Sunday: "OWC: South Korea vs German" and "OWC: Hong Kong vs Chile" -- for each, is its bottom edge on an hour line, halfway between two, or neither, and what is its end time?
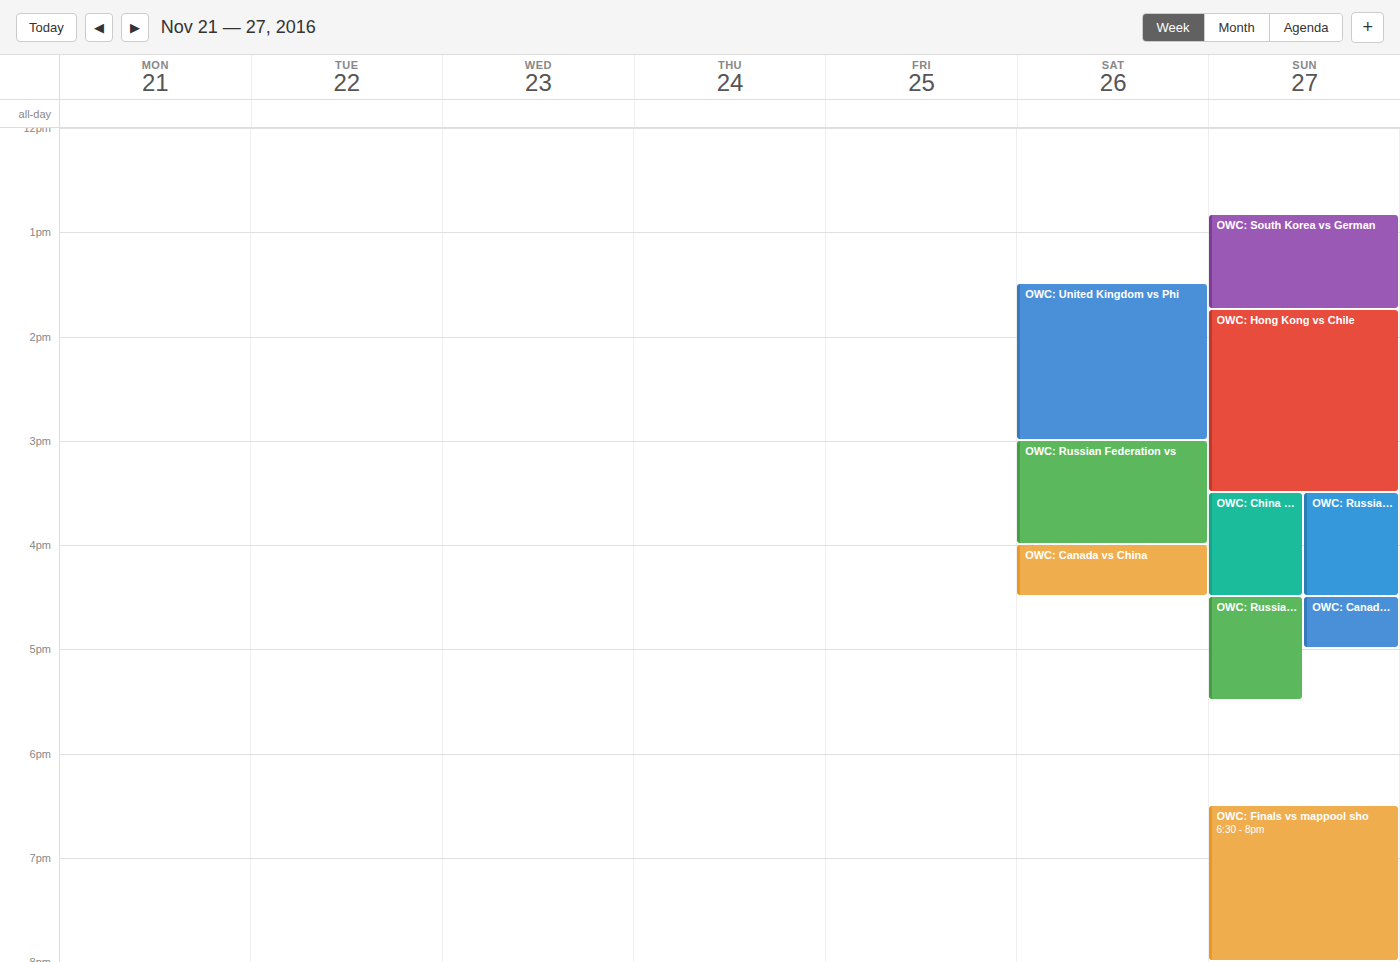
"OWC: South Korea vs German": 1:45 PM, neither: three quarters of the way from the 1 PM line to the 2 PM line. "OWC: Hong Kong vs Chile": 3:30 PM, halfway between the 3 PM and 4 PM lines.